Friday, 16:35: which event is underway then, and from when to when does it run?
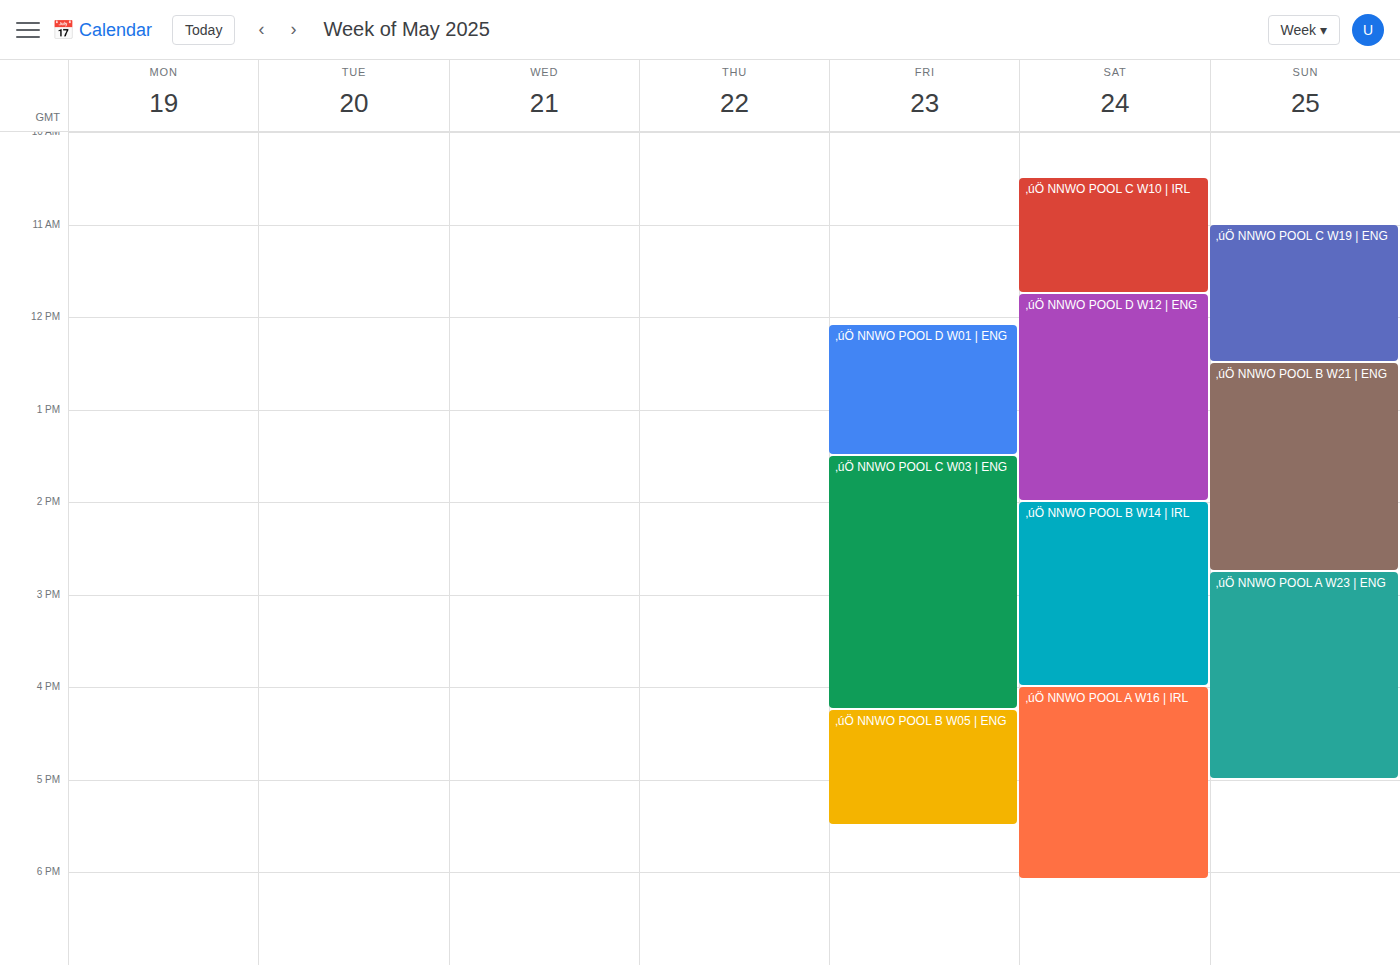
"‚úÖ NNWO POOL B W05 | ENG", 16:15 to 17:30